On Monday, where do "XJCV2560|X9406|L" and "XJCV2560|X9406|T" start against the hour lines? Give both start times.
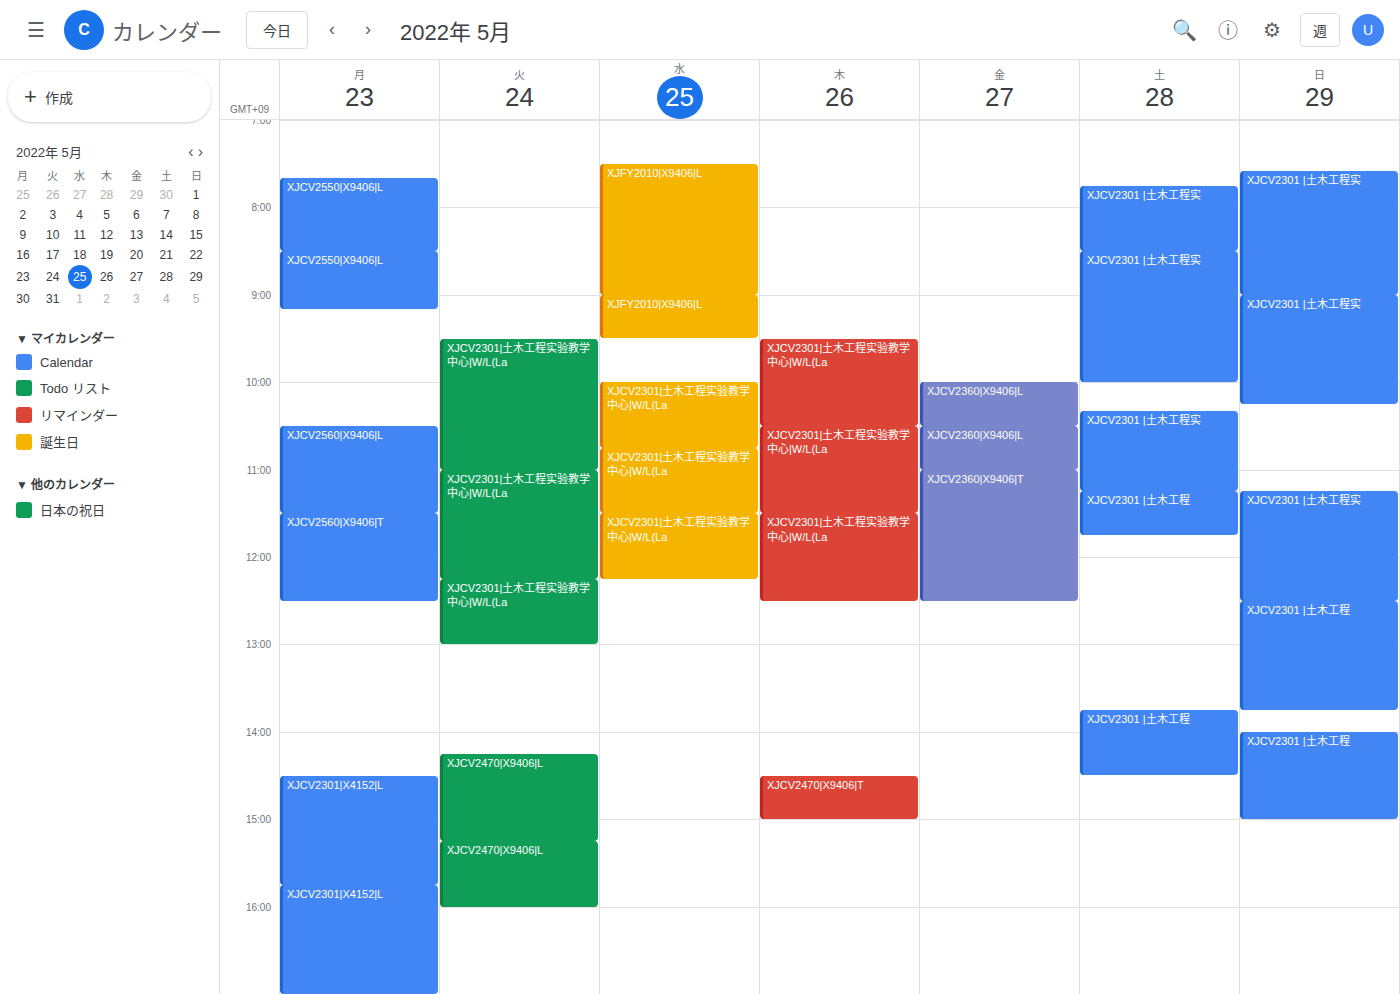
"XJCV2560|X9406|L": 10:30 AM, halfway between the 10 AM and 11 AM lines. "XJCV2560|X9406|T": 11:30 AM, halfway between the 11 AM and 12 PM lines.